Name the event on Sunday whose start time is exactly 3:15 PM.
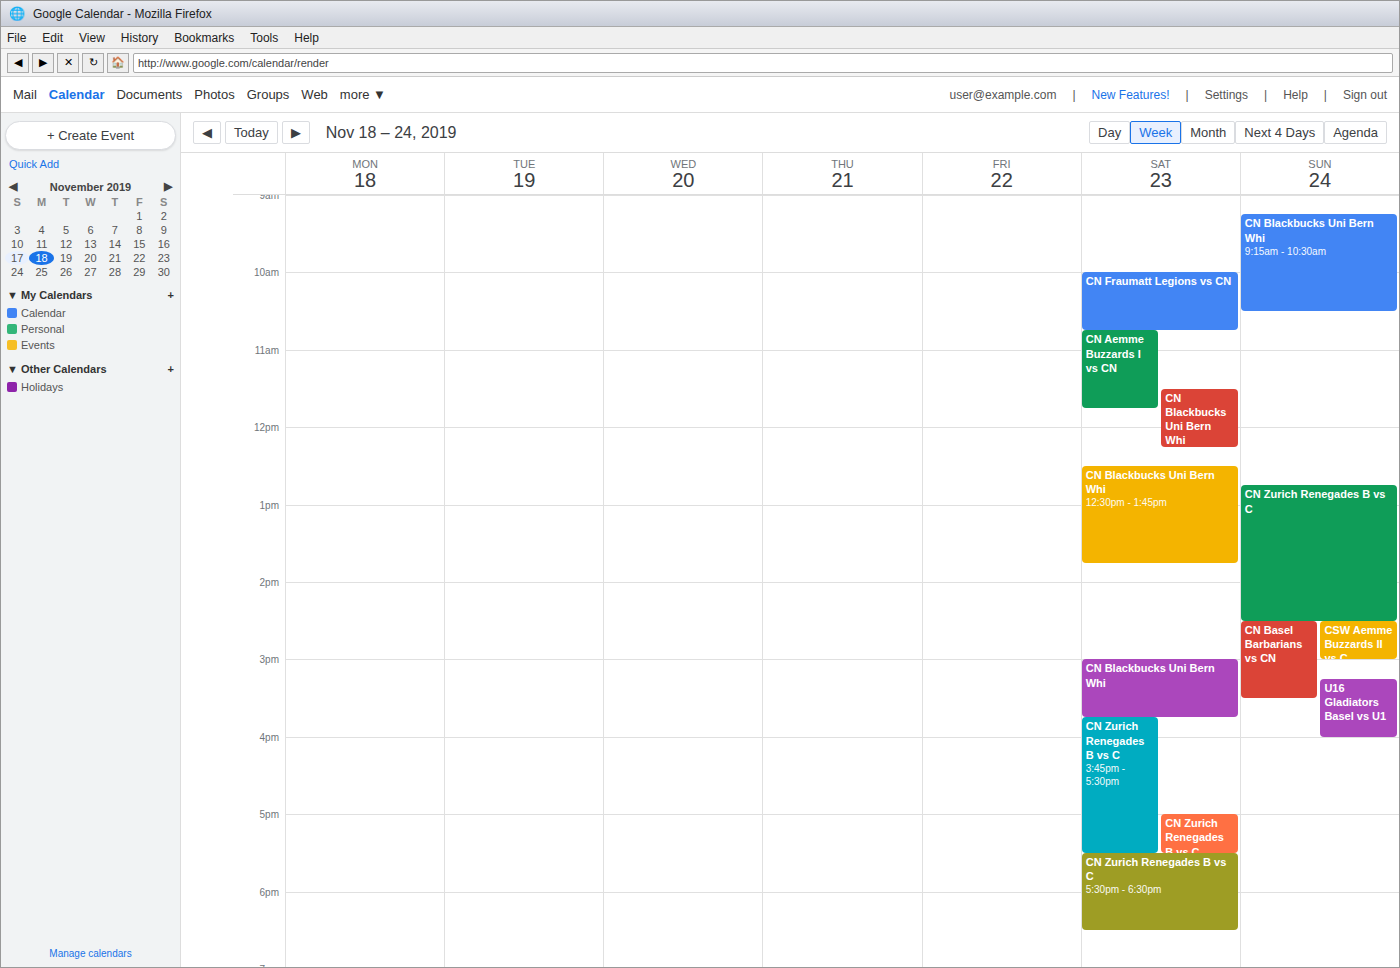
"U16 Gladiators Basel vs U1"